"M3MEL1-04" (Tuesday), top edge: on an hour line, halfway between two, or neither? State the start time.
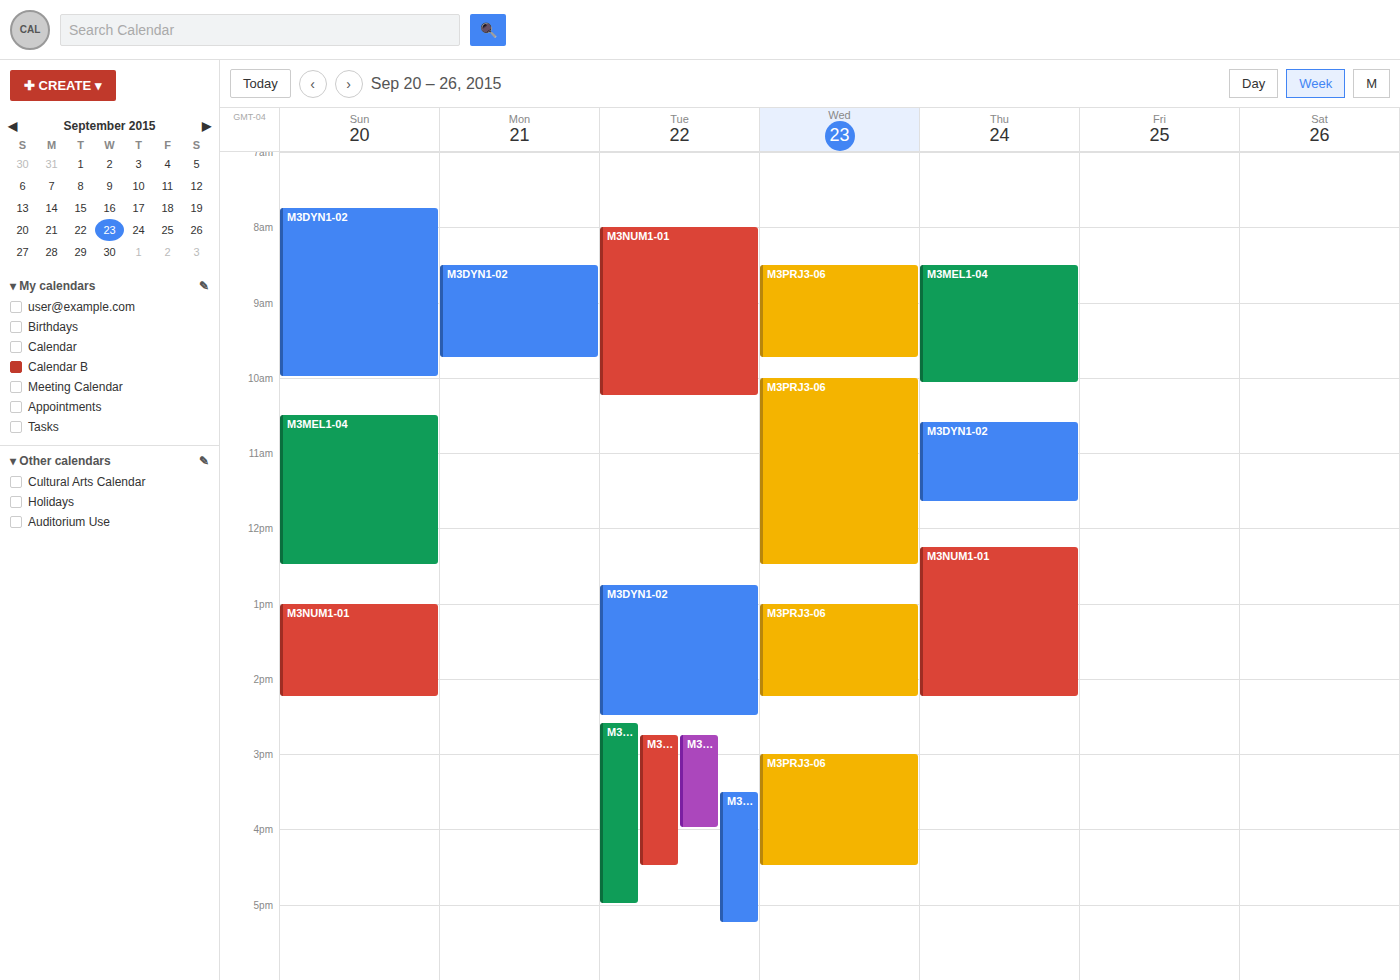
2:35 PM -- neither: 35 minutes below the 2 PM line and 25 minutes above the 3 PM line.